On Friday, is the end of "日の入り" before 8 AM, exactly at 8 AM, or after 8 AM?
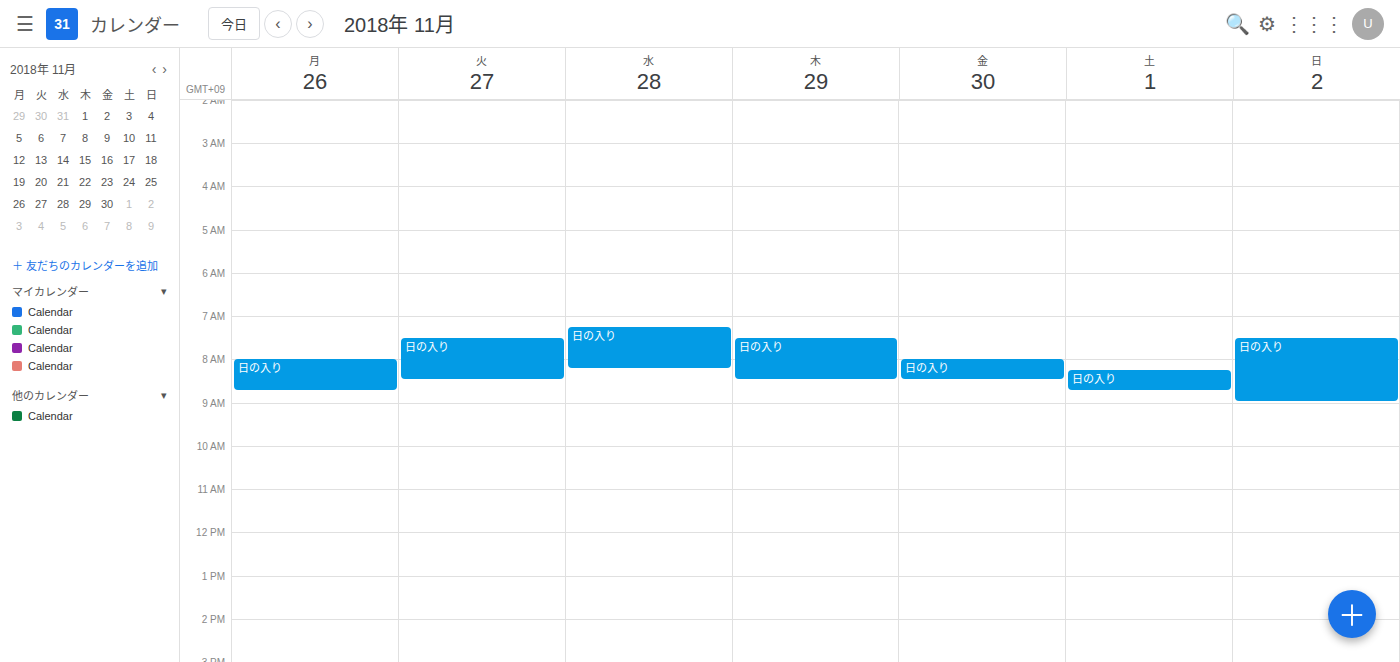
8:30 AM -- after 8 AM, 30 minutes below the 8 AM line.